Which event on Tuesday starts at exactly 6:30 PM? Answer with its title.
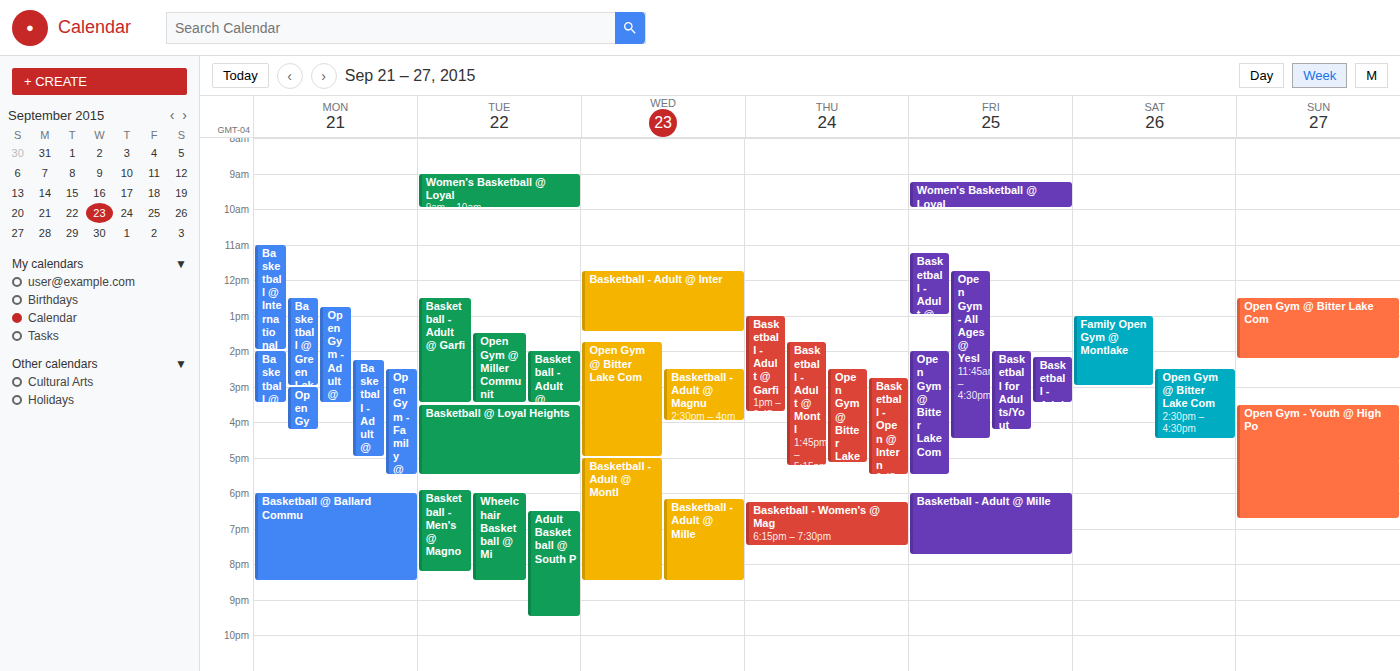
"Adult Basketball @ South P"